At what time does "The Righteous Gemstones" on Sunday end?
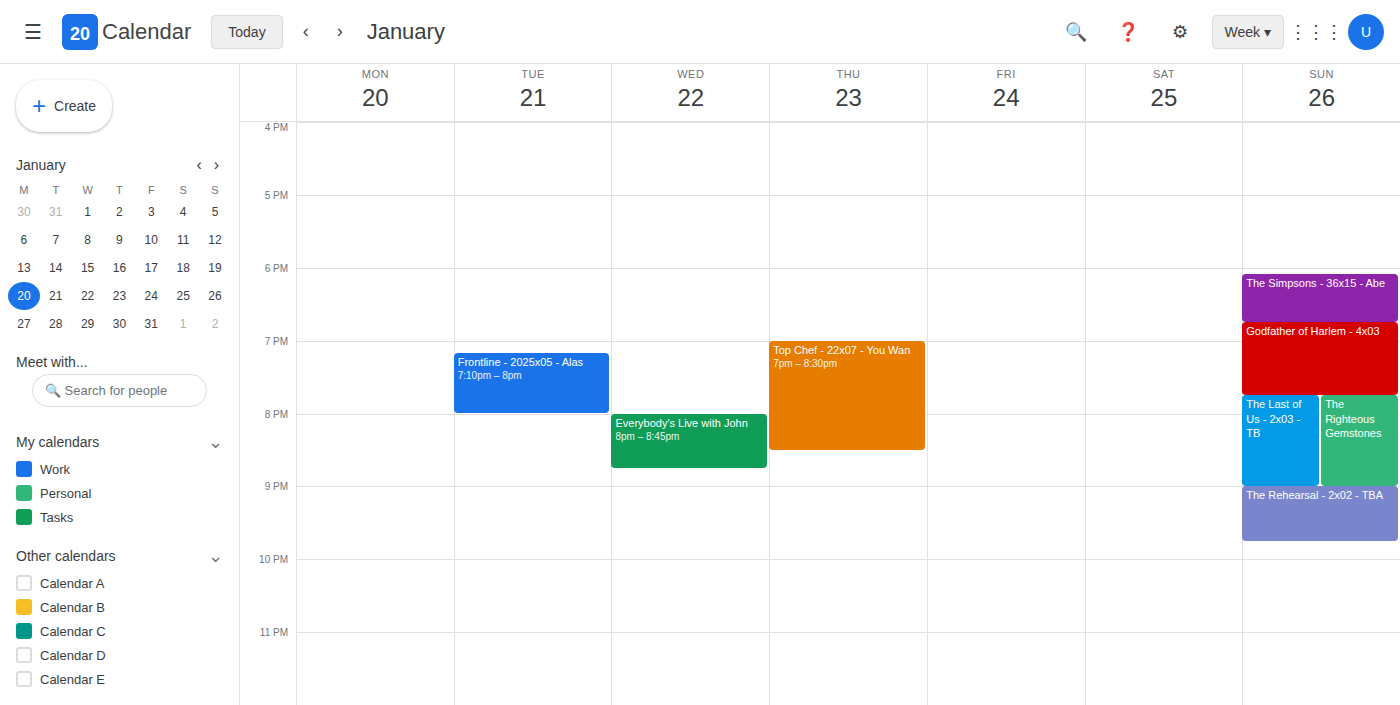
9:00 PM